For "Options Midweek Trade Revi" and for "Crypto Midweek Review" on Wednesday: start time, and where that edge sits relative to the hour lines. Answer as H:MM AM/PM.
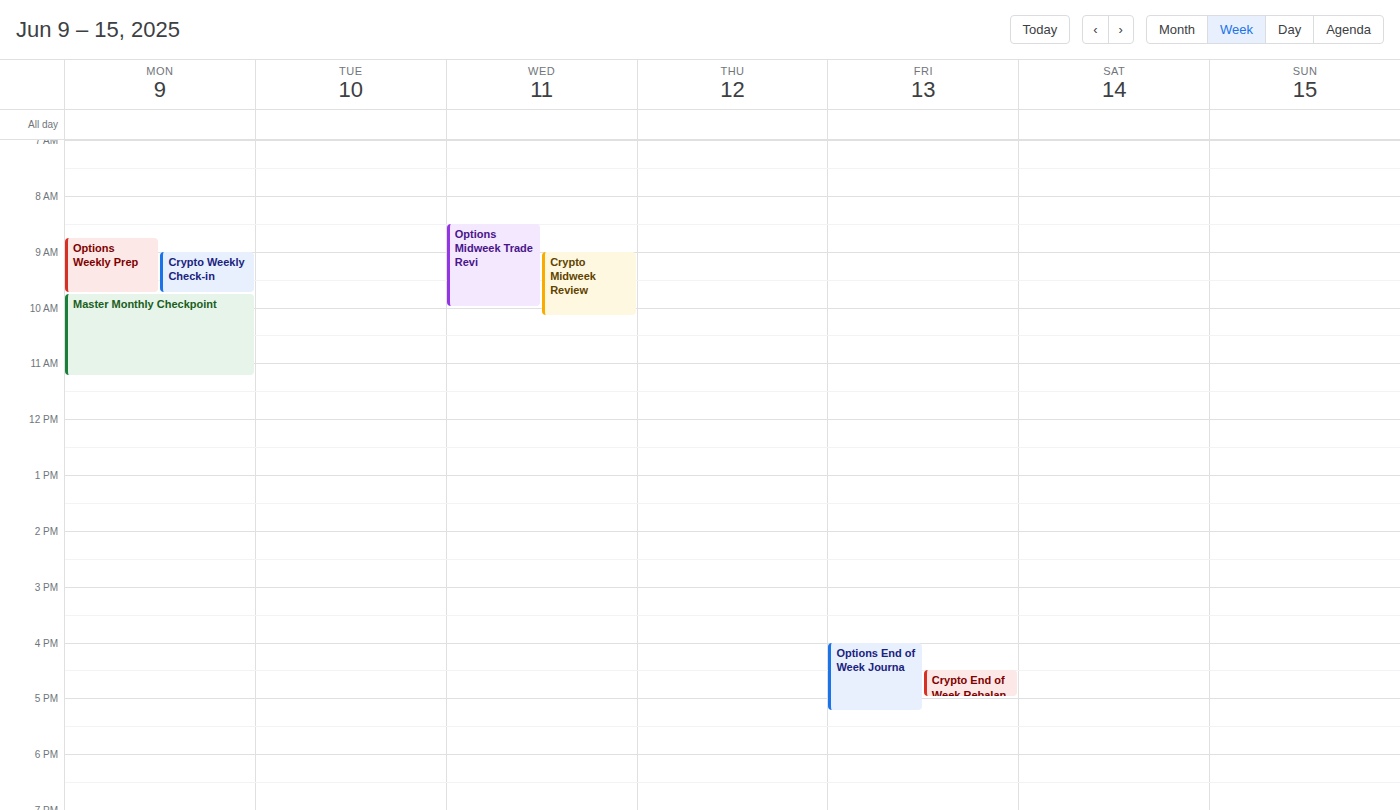
"Options Midweek Trade Revi": 8:30 AM, halfway between the 8 AM and 9 AM lines. "Crypto Midweek Review": 9:00 AM, exactly on the 9 AM line.